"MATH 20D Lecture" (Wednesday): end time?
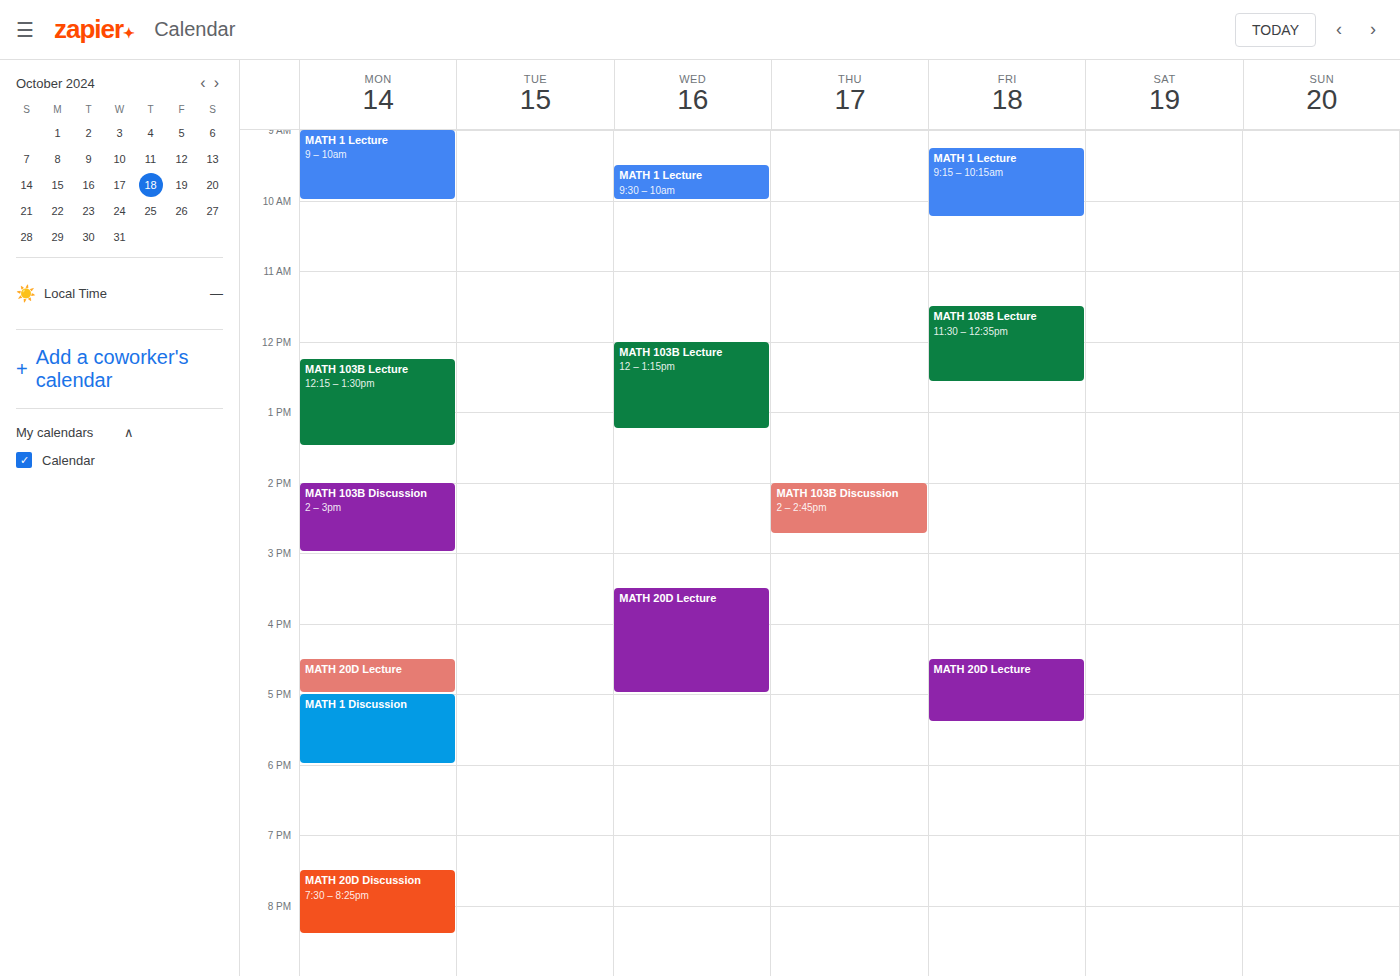
5:00 PM